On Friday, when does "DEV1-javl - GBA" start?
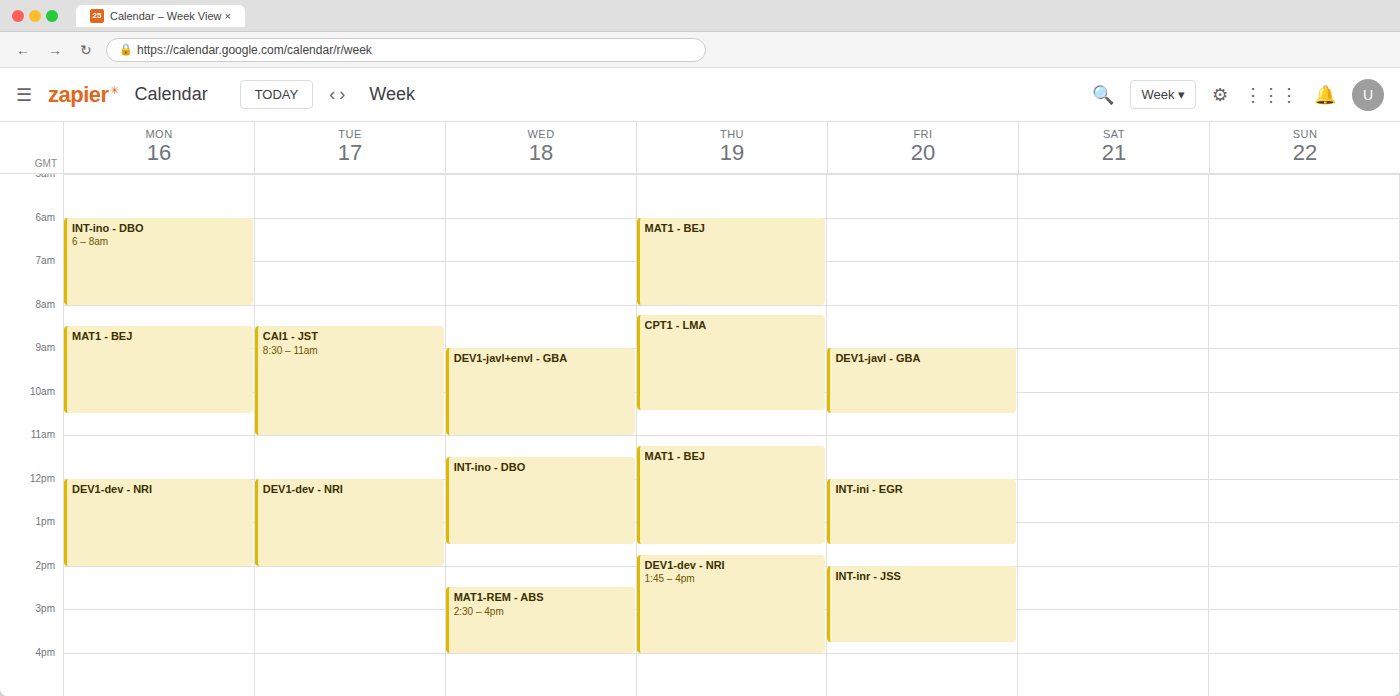
9:00 AM